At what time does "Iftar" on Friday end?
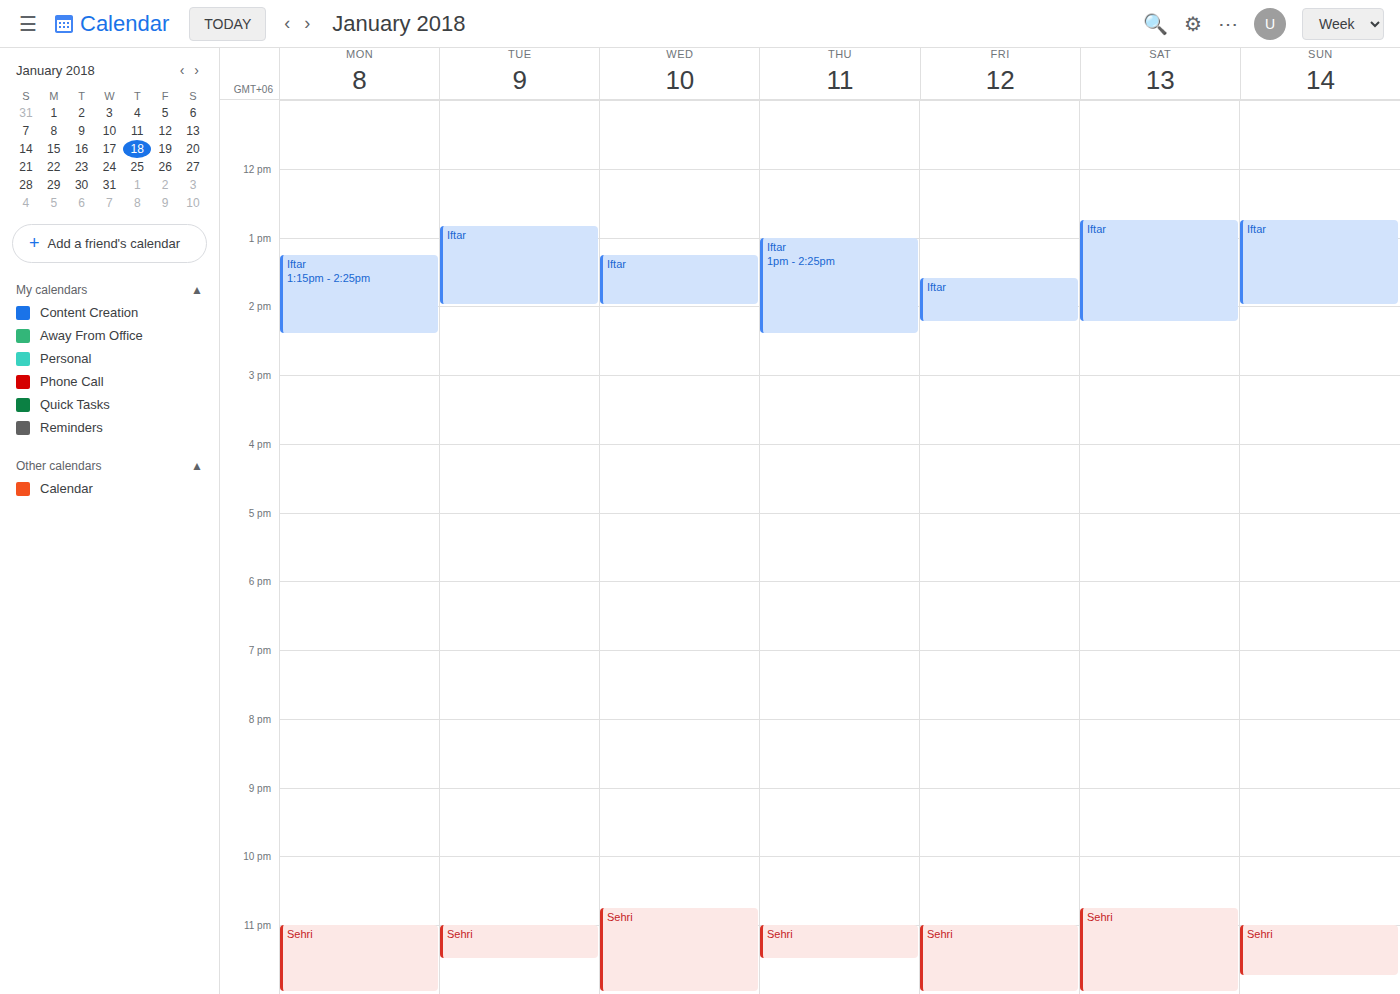
14:15